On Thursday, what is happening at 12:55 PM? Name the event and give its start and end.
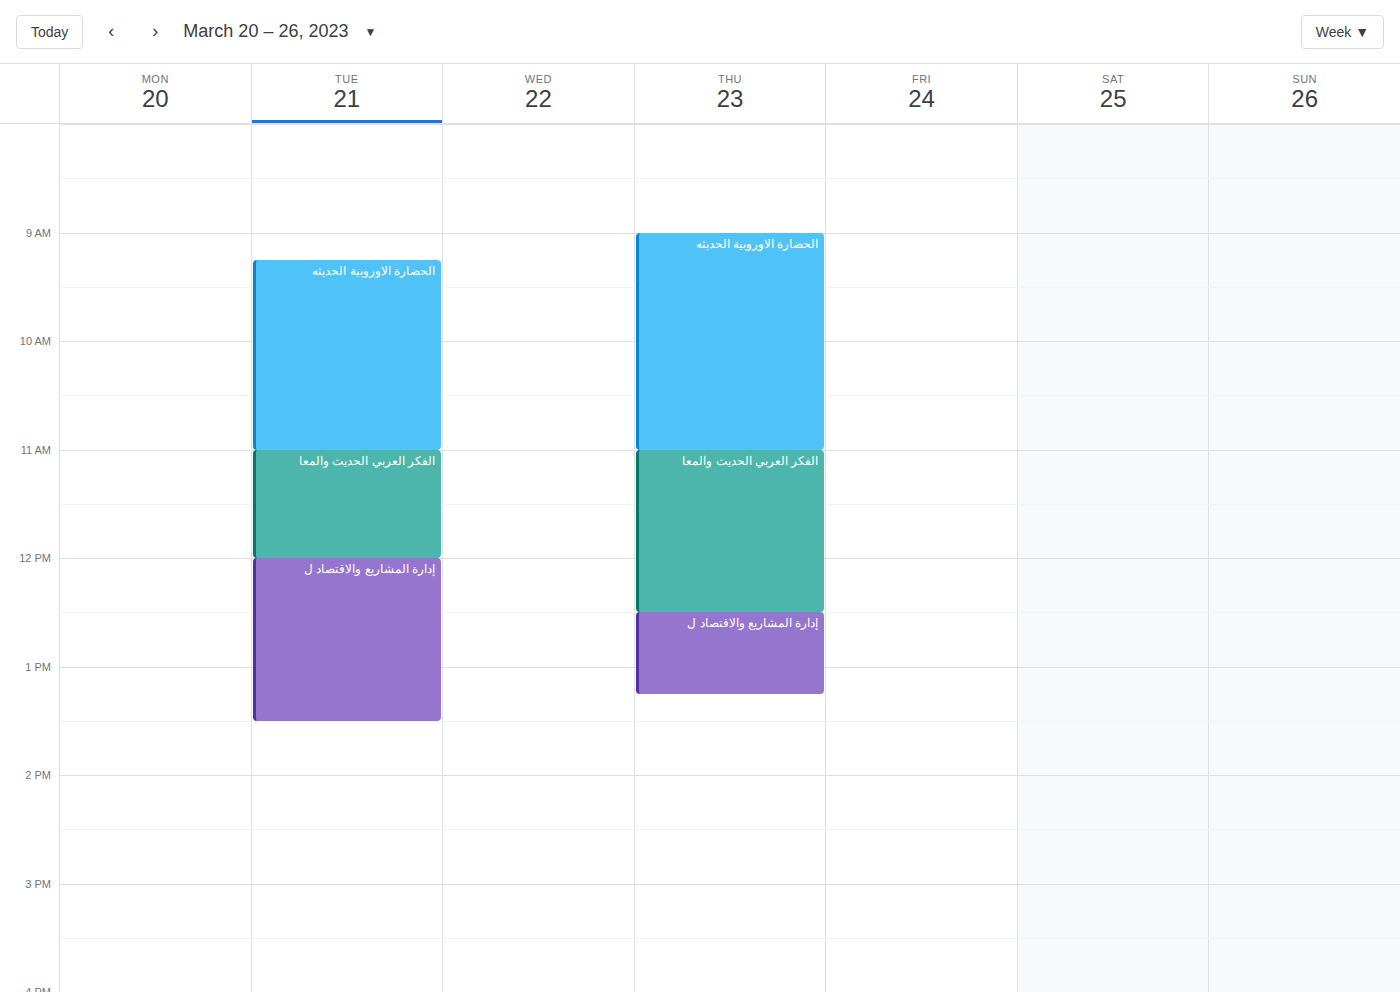
"إدارة المشاريع والاقتصاد ل", 12:30 PM to 1:15 PM